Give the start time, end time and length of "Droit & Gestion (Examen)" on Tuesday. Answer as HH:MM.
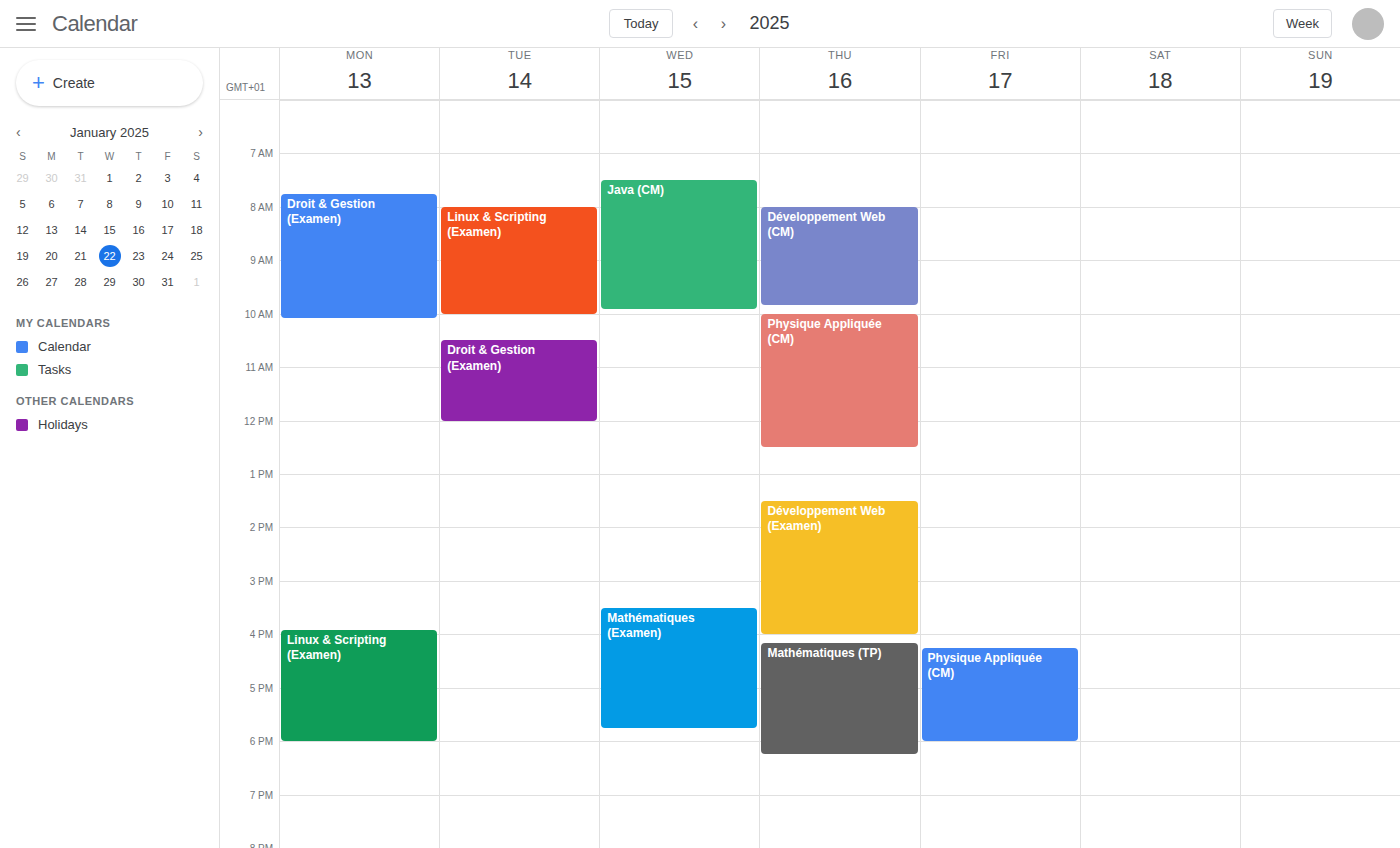
10:30 to 12:00, 1 hour 30 minutes